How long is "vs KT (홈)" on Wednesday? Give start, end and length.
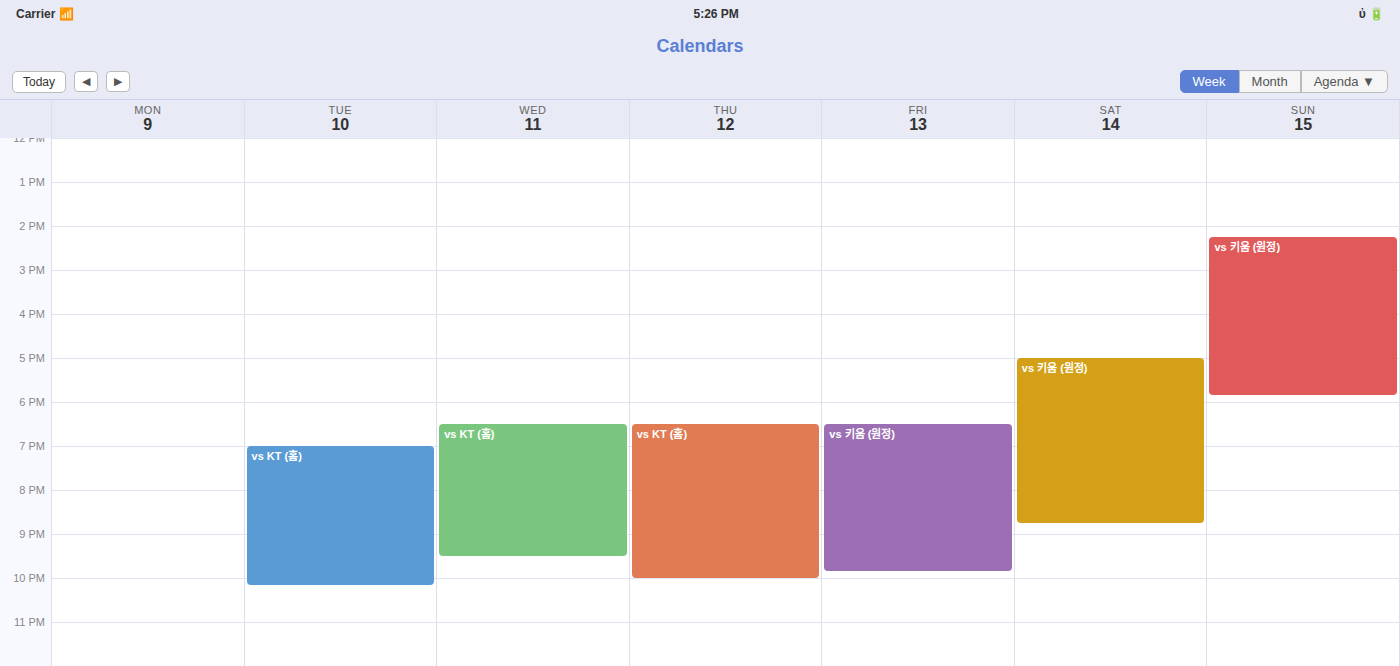
6:30 PM to 9:30 PM, 3 hours